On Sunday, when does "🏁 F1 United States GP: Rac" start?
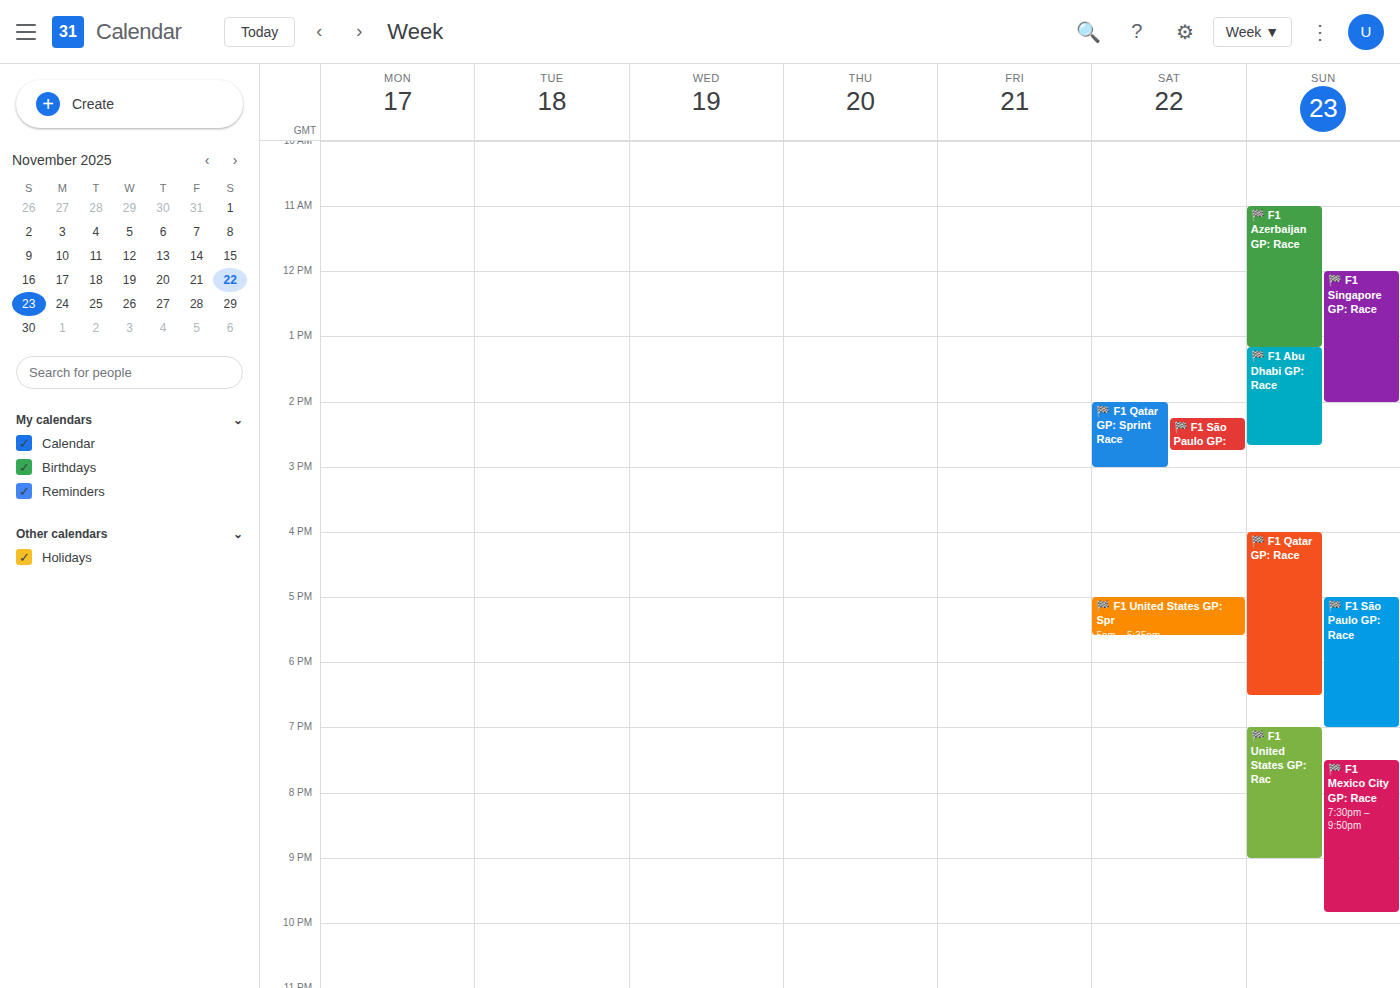
7:00 PM